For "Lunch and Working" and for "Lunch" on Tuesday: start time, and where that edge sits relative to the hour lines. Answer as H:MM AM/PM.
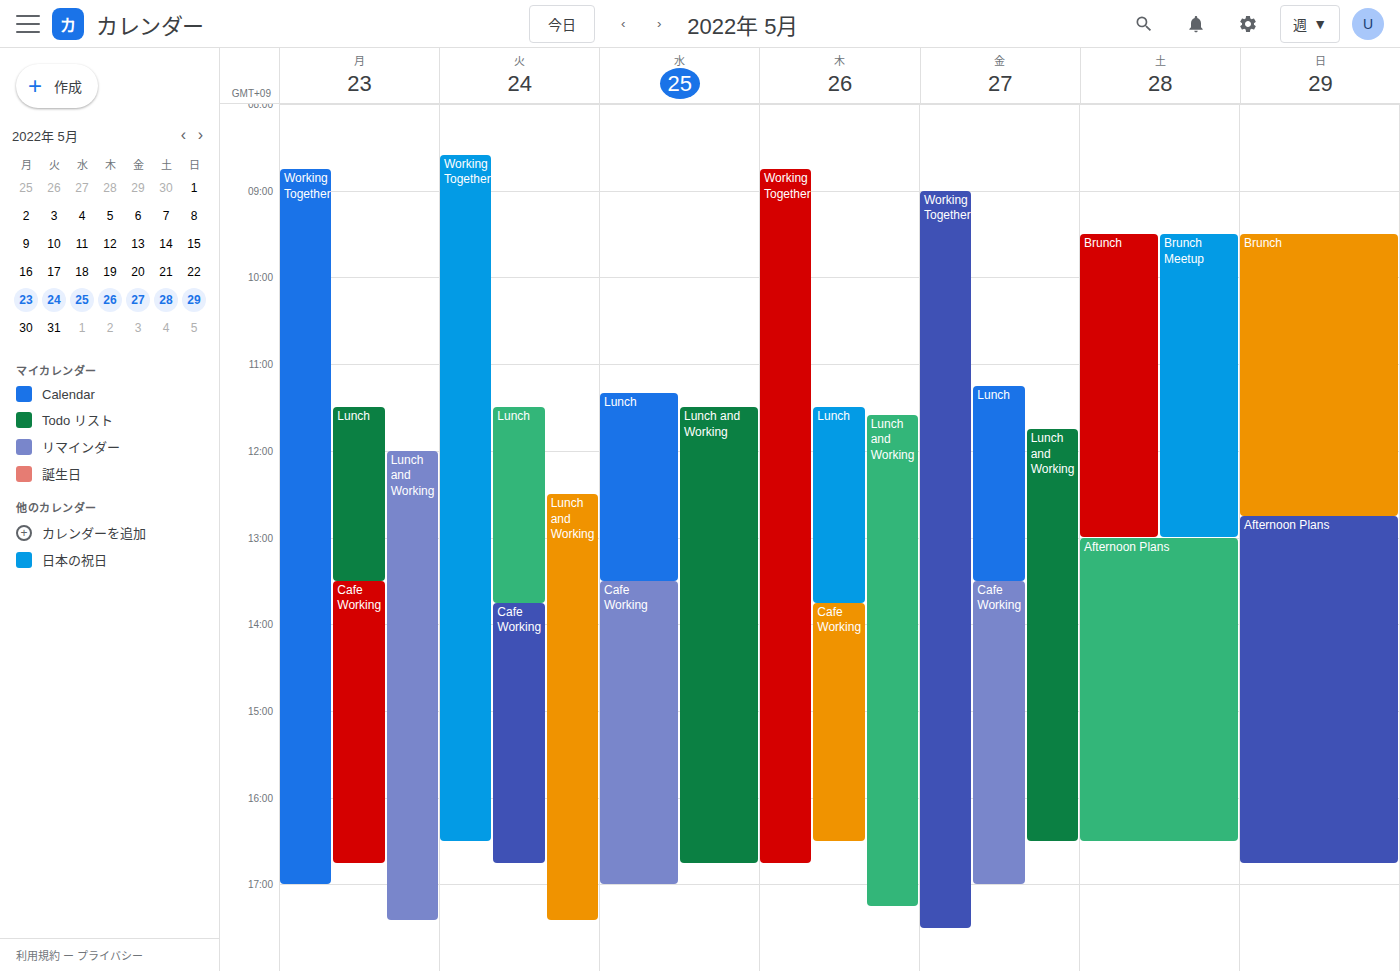
"Lunch and Working": 12:30 PM, halfway between the 12 PM and 1 PM lines. "Lunch": 11:30 AM, halfway between the 11 AM and 12 PM lines.